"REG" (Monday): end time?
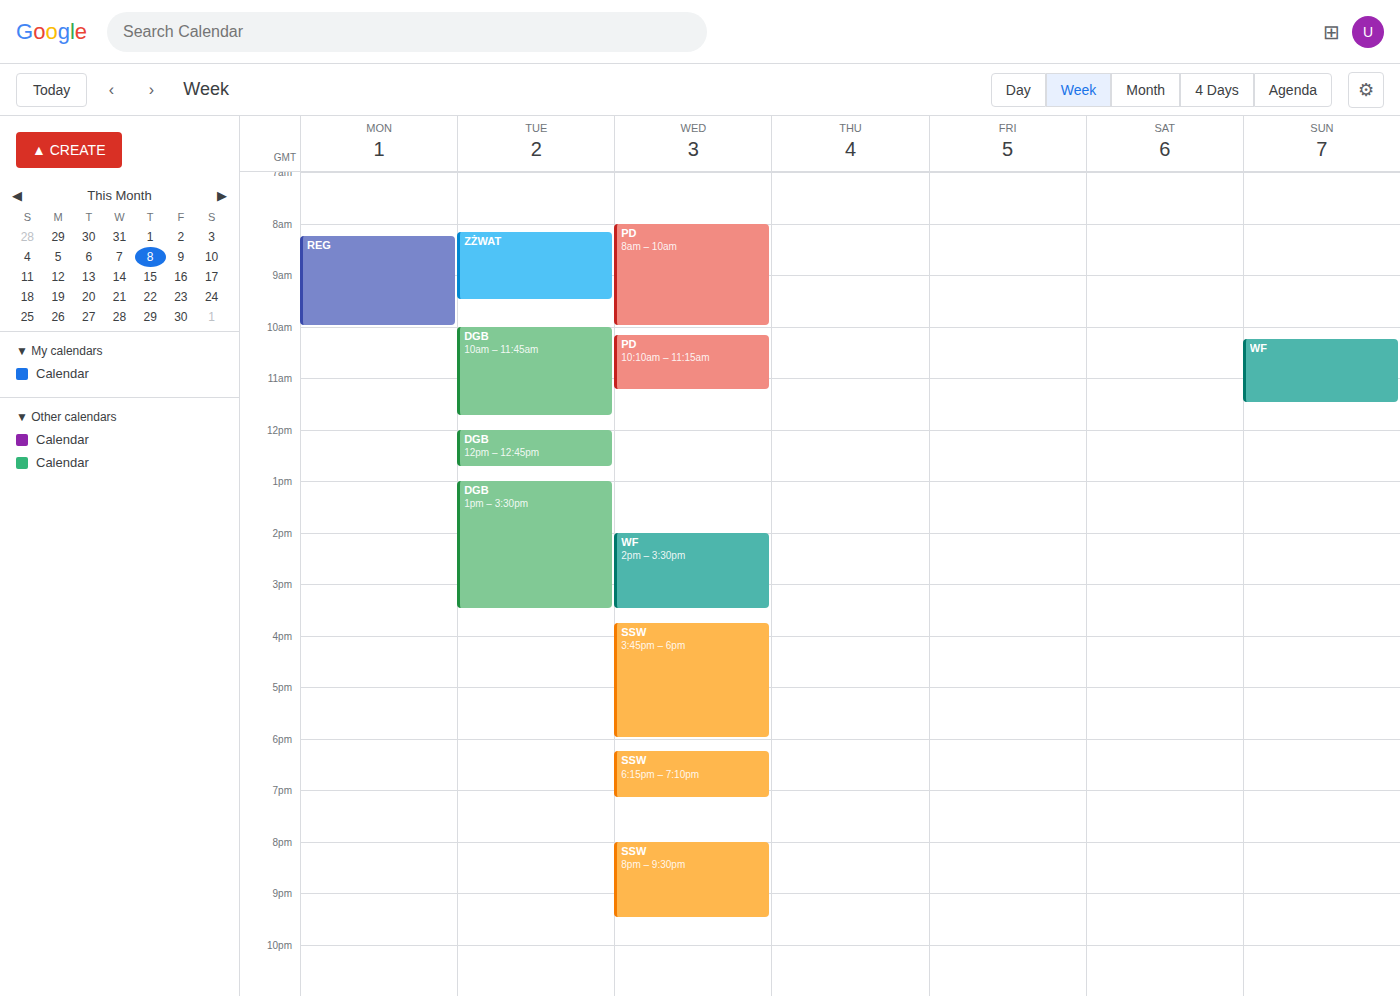
10:00